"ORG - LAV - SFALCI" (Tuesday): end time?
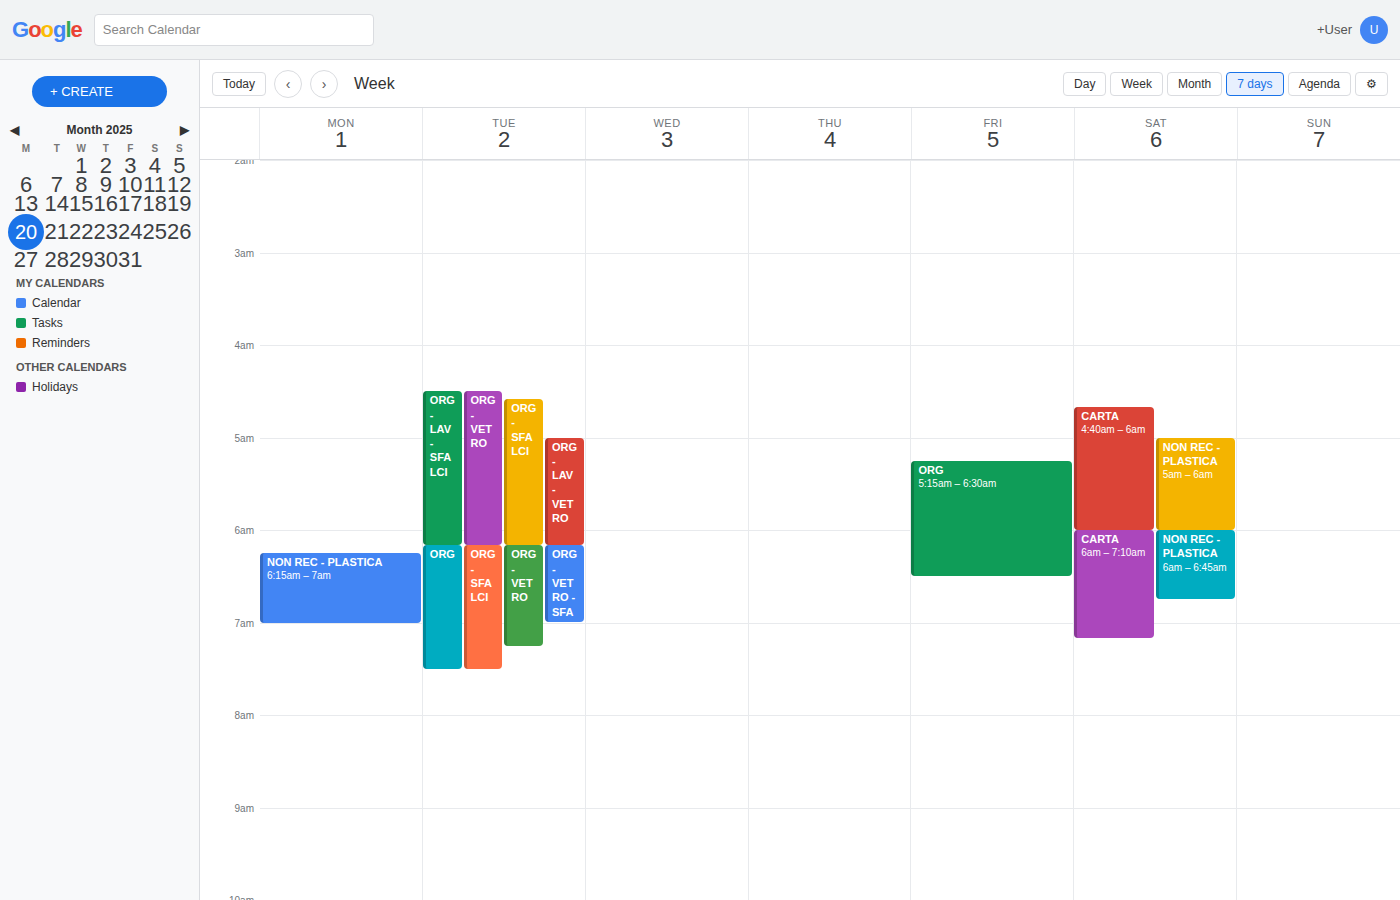
6:10 AM